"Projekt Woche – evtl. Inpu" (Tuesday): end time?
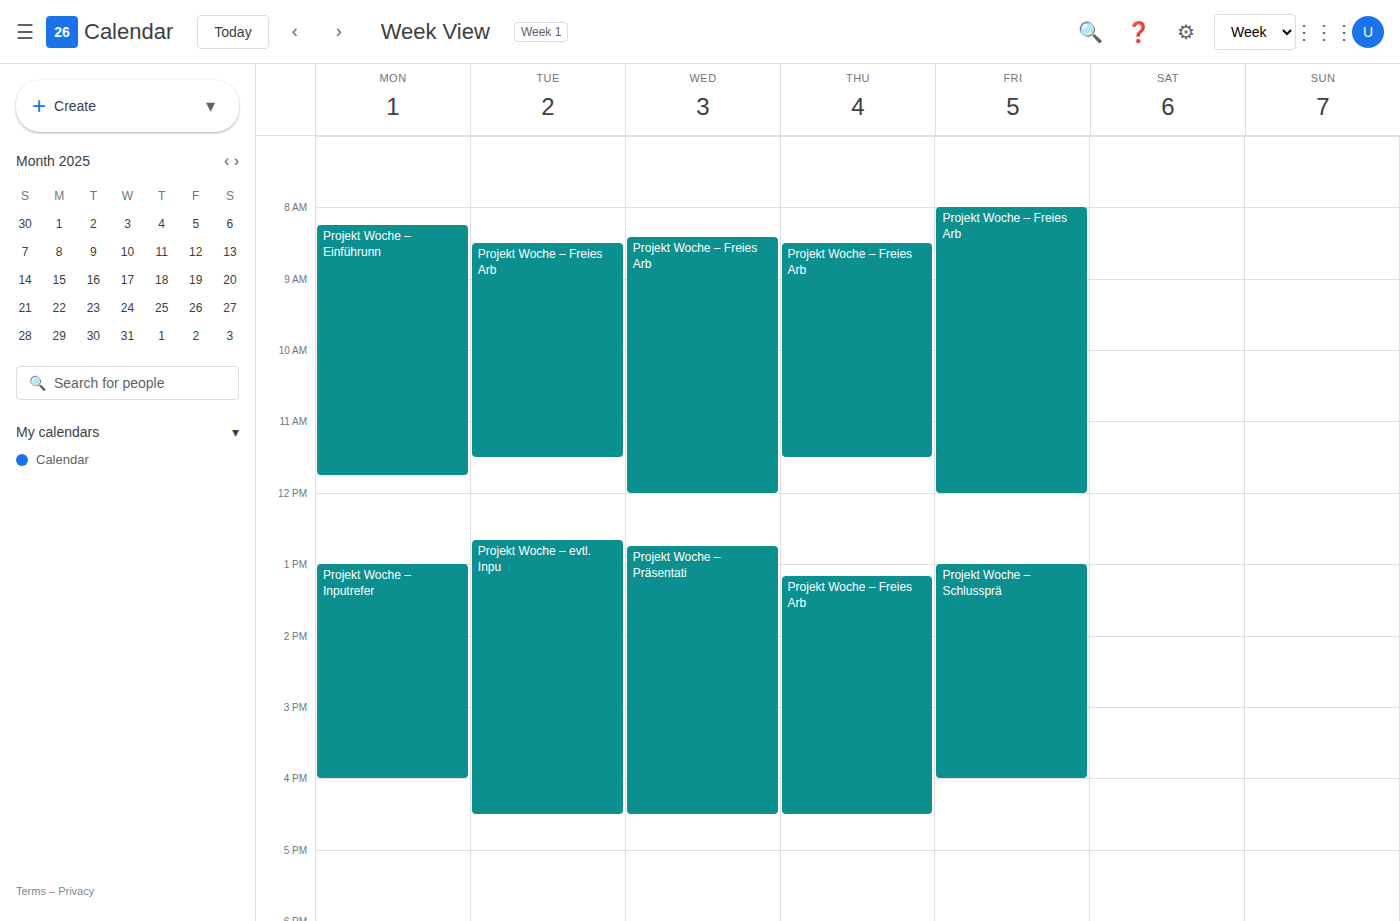
4:30 PM